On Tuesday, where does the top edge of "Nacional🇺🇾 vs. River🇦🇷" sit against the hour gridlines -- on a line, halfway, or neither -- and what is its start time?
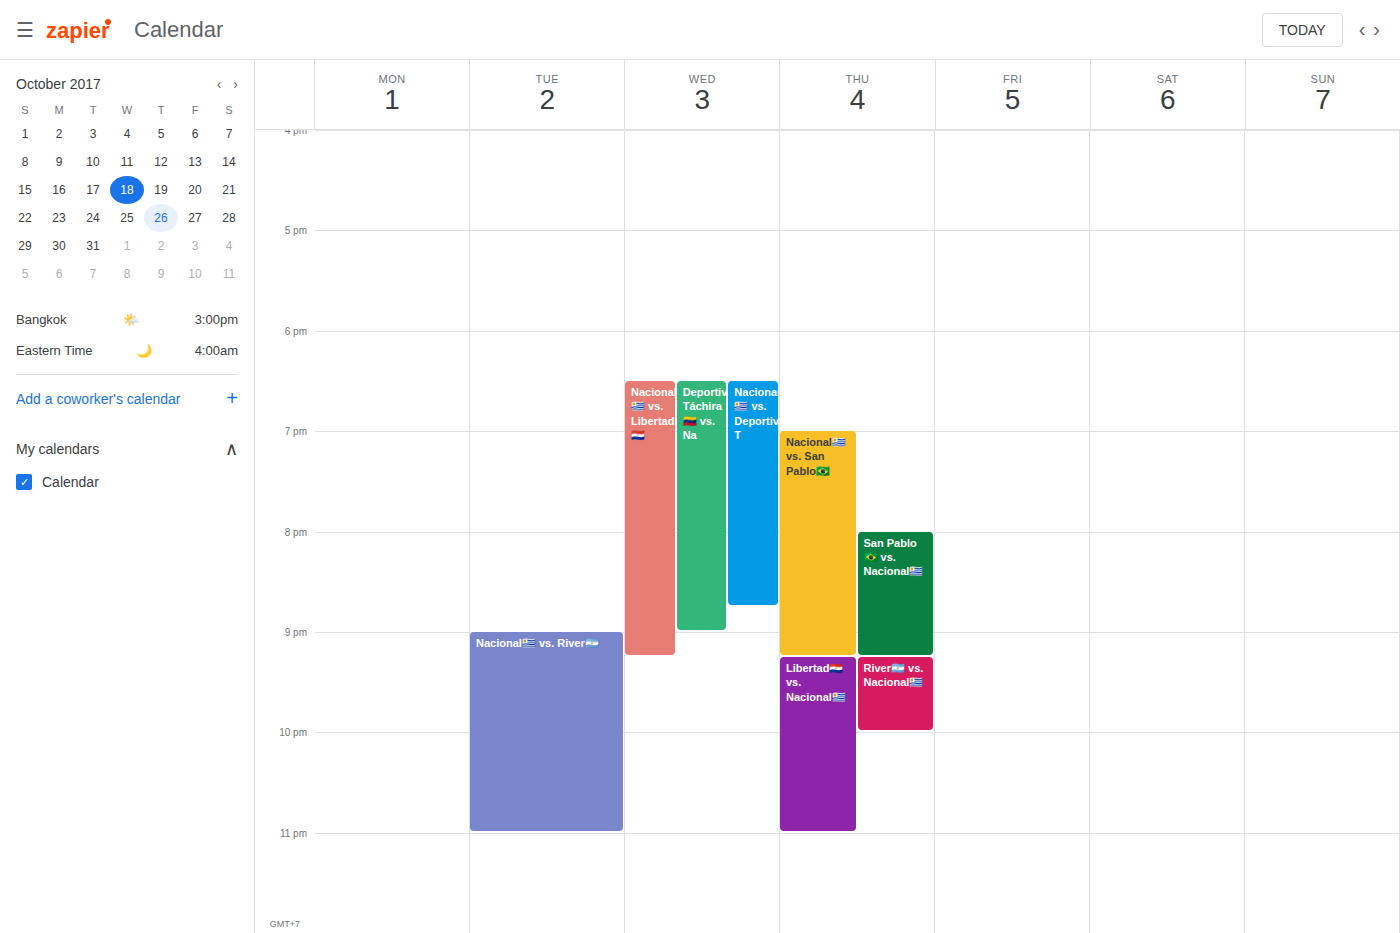
21:00 -- exactly on the 21:00 line.